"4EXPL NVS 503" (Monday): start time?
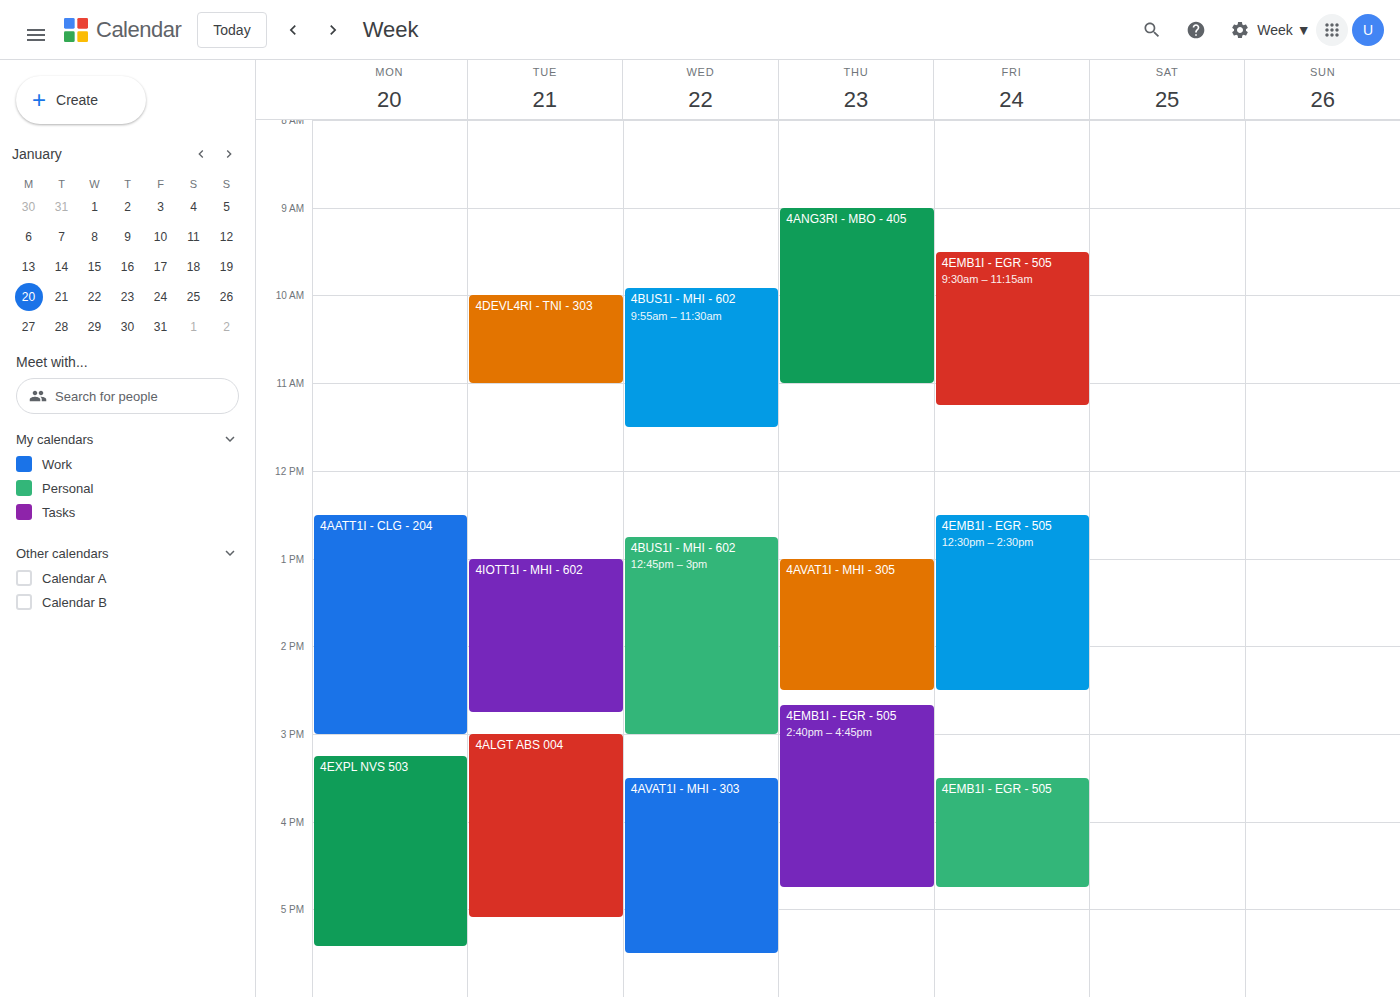
3:15 PM